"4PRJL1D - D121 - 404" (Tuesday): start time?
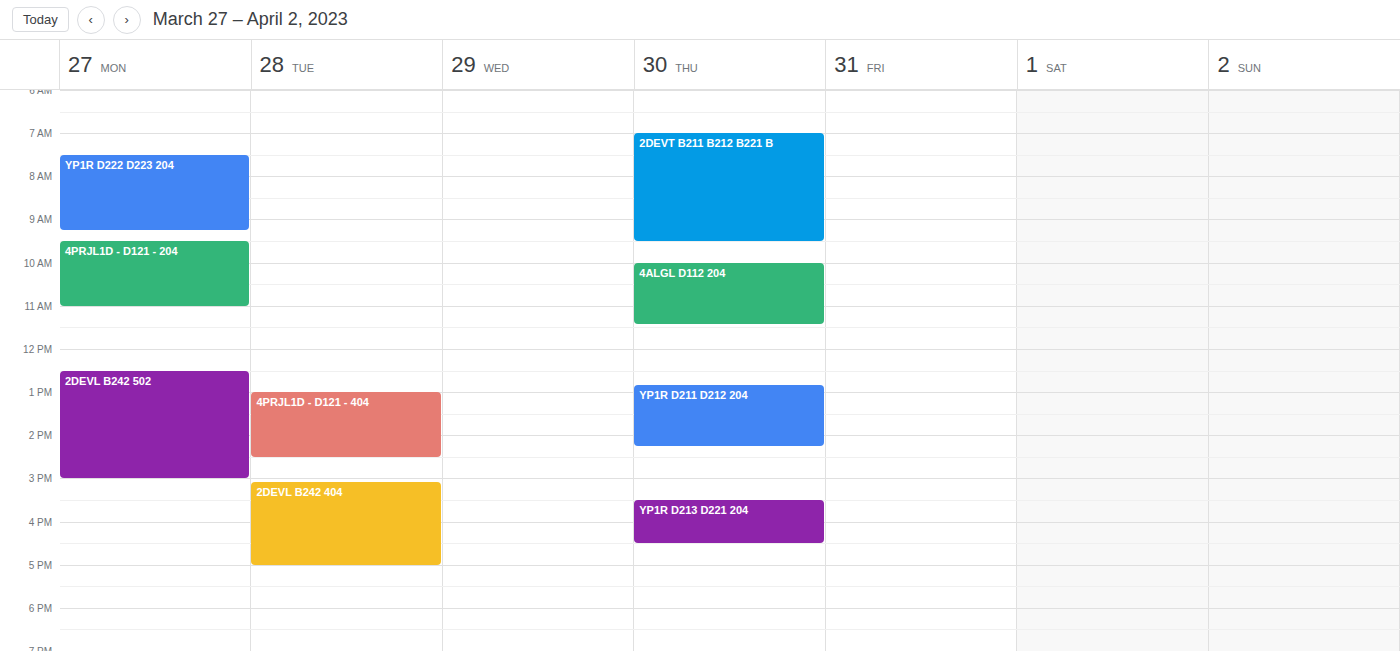
1:00 PM